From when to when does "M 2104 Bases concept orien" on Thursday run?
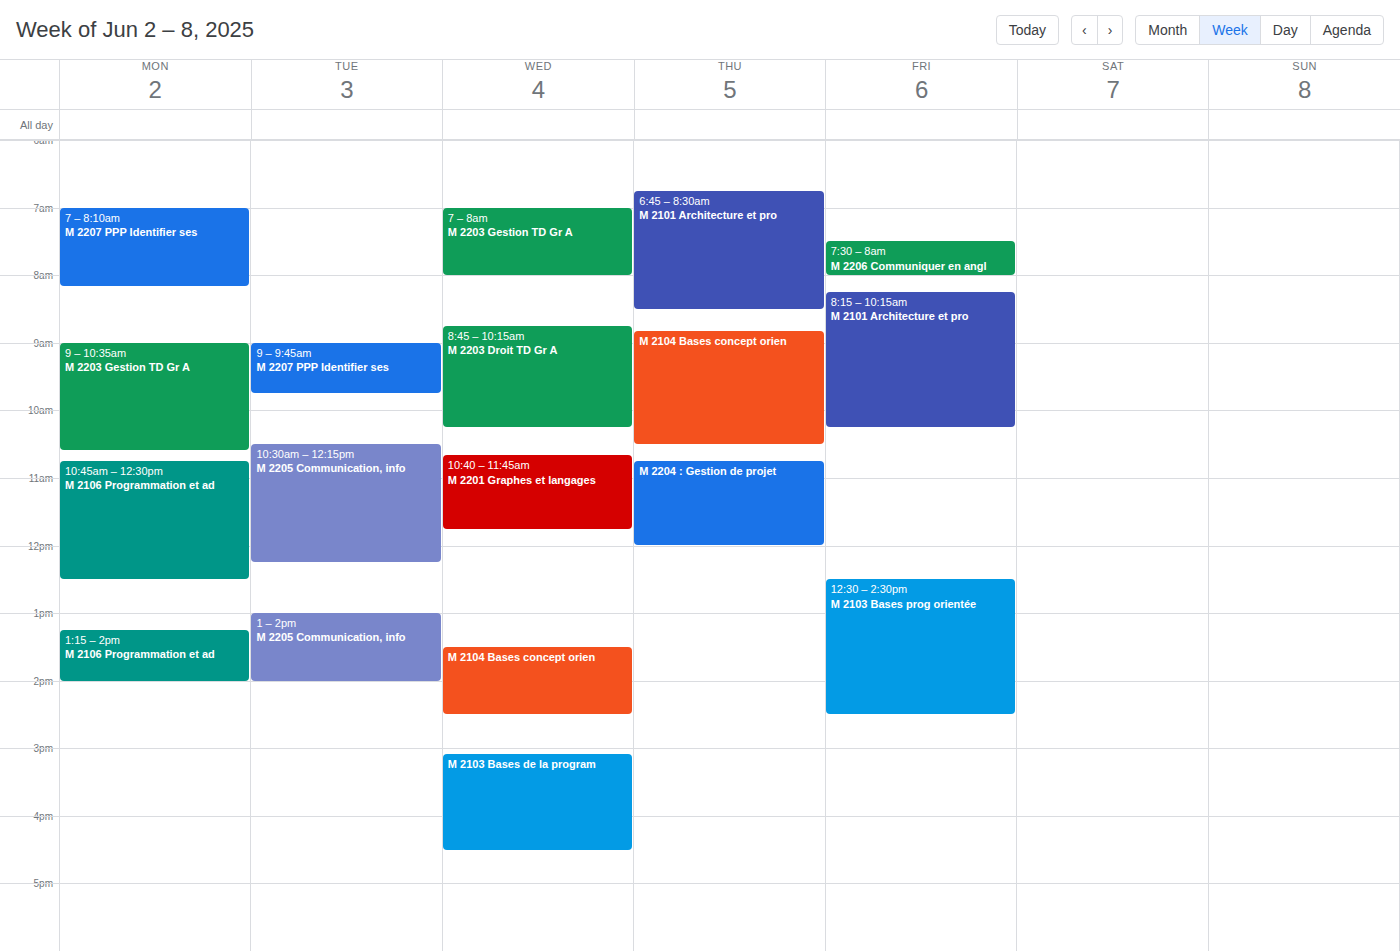
8:50 AM to 10:30 AM